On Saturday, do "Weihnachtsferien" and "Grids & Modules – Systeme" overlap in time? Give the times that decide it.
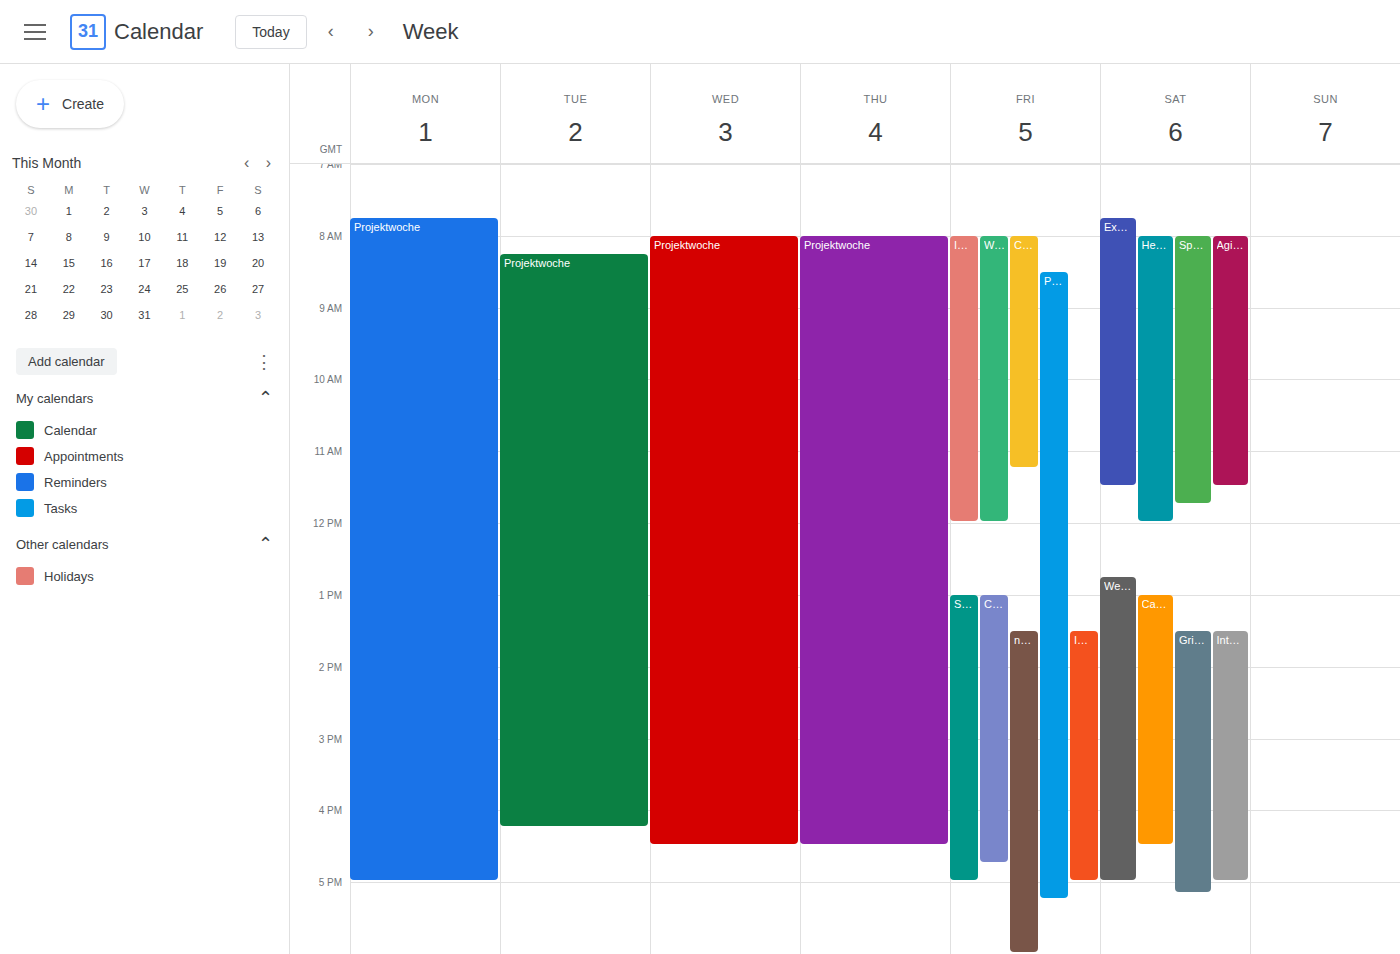
"Grids & Modules – Systeme" starts at 13:30, before "Weihnachtsferien" ends at 17:00 -- they overlap.